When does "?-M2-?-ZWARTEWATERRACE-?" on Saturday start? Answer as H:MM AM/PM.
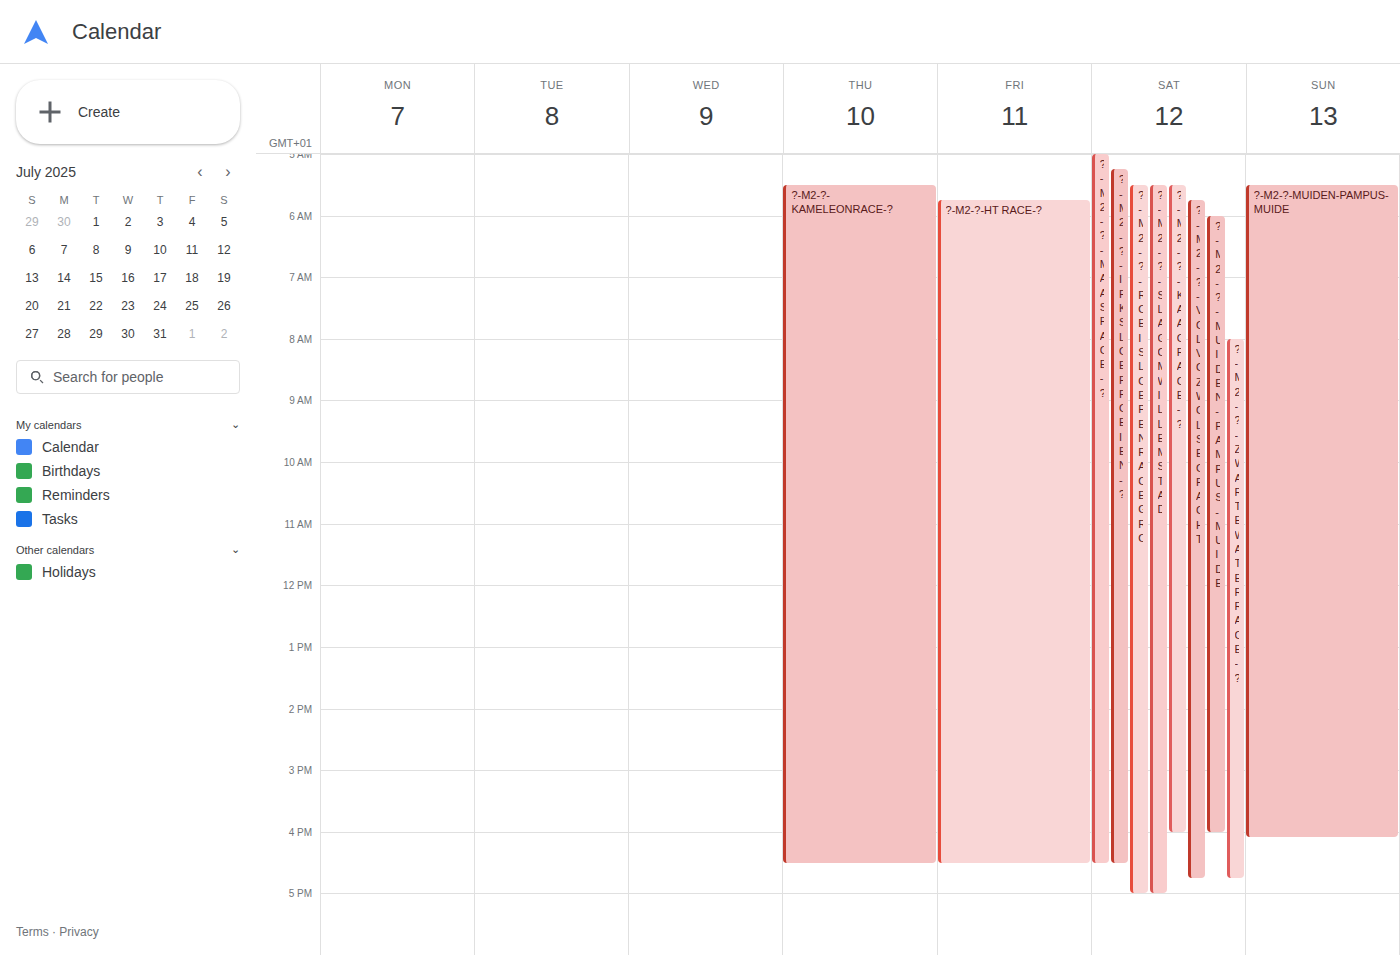
8:00 AM